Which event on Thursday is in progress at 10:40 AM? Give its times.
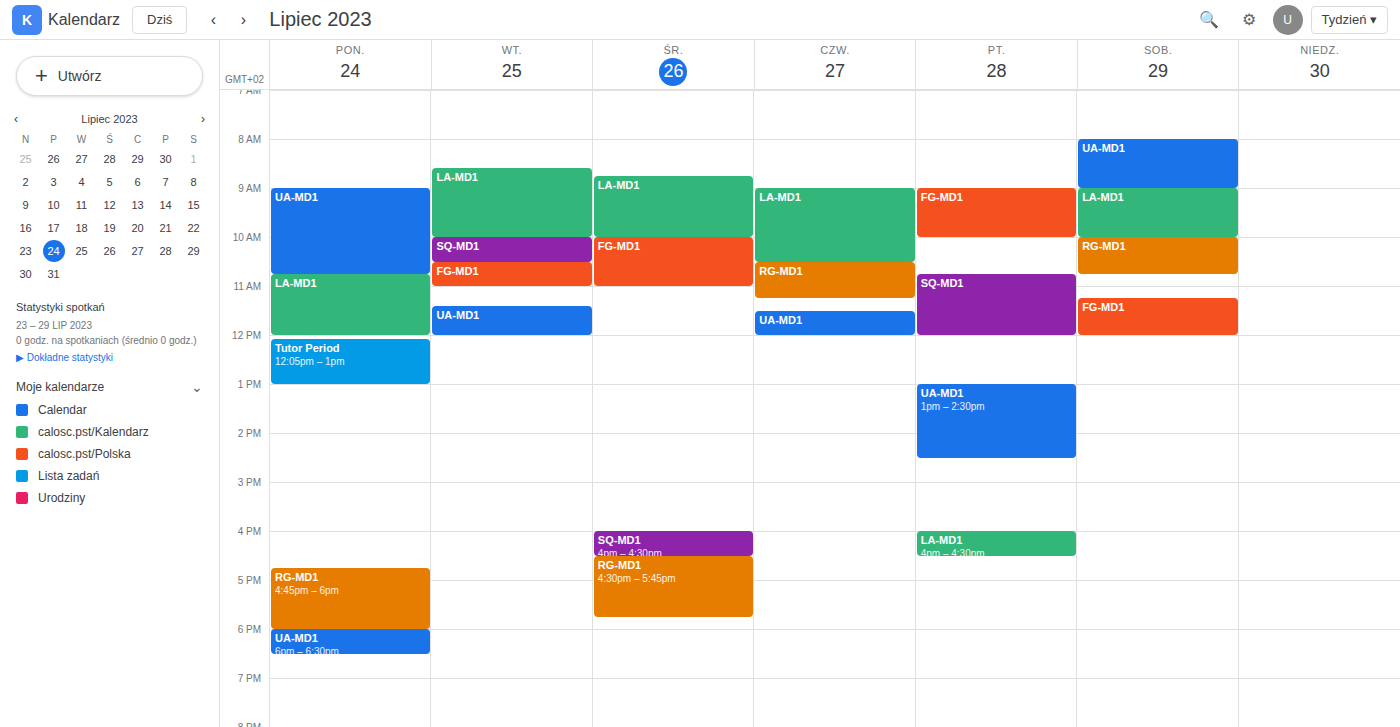
"RG-MD1", 10:30 AM to 11:15 AM